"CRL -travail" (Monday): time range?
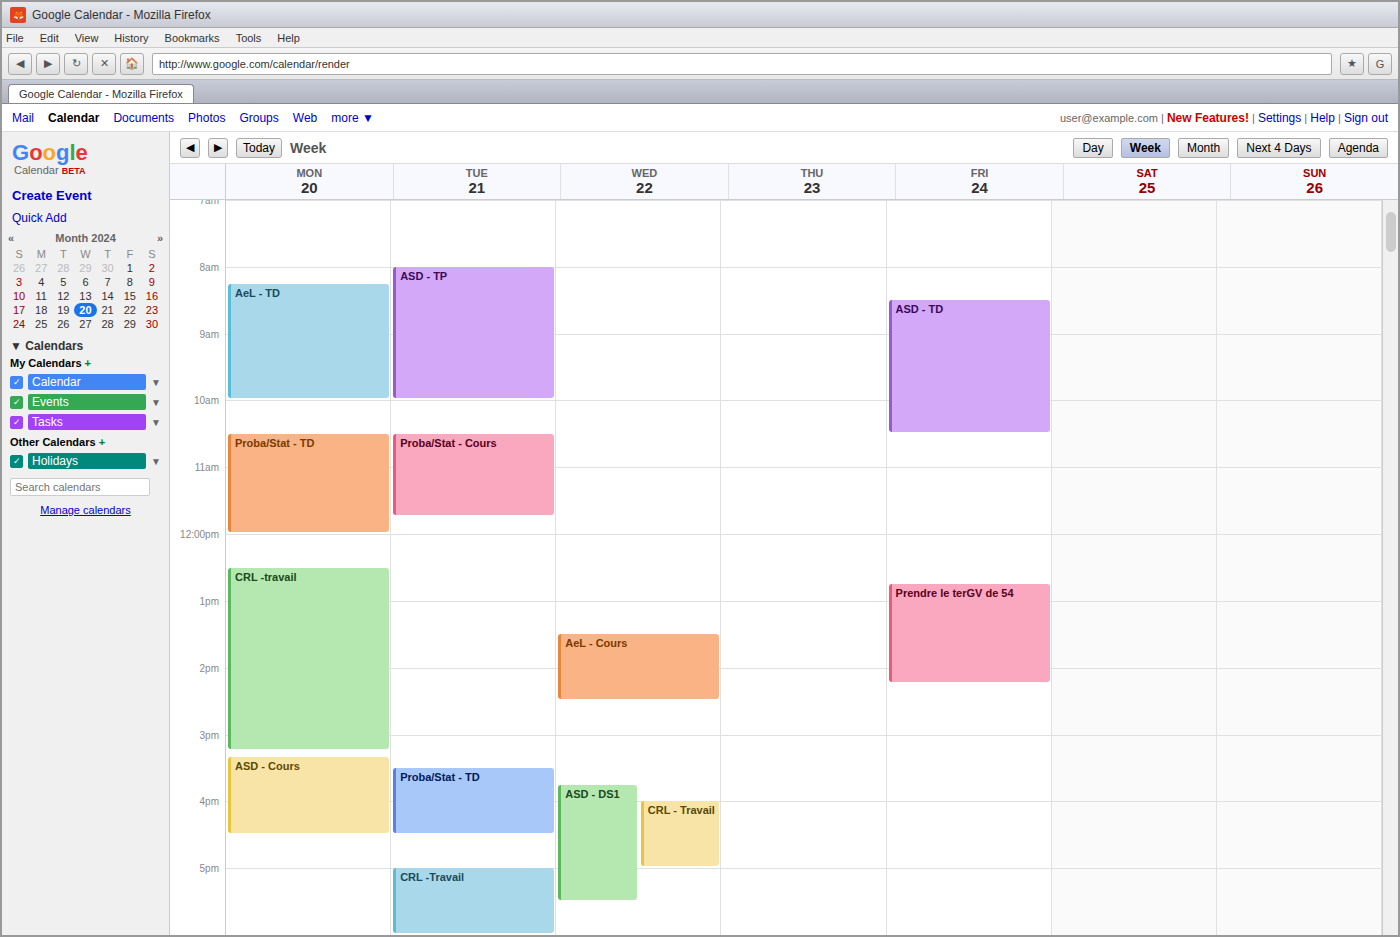
12:30 PM to 3:15 PM